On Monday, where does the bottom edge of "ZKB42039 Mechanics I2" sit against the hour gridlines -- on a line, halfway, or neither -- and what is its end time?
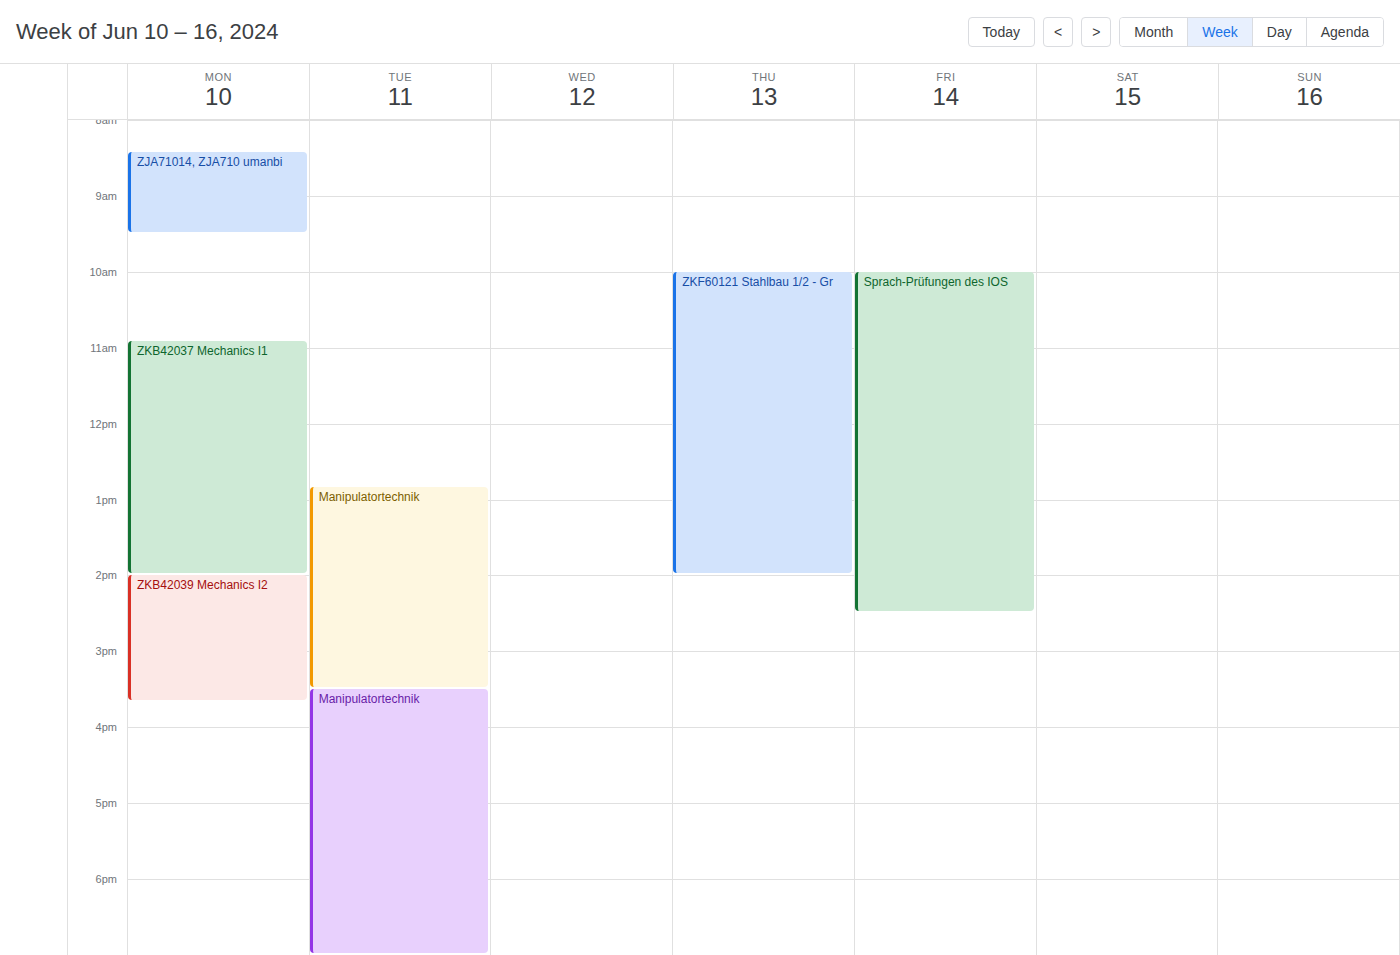
15:40 -- neither: 40 minutes below the 15:00 line and 20 minutes above the 16:00 line.